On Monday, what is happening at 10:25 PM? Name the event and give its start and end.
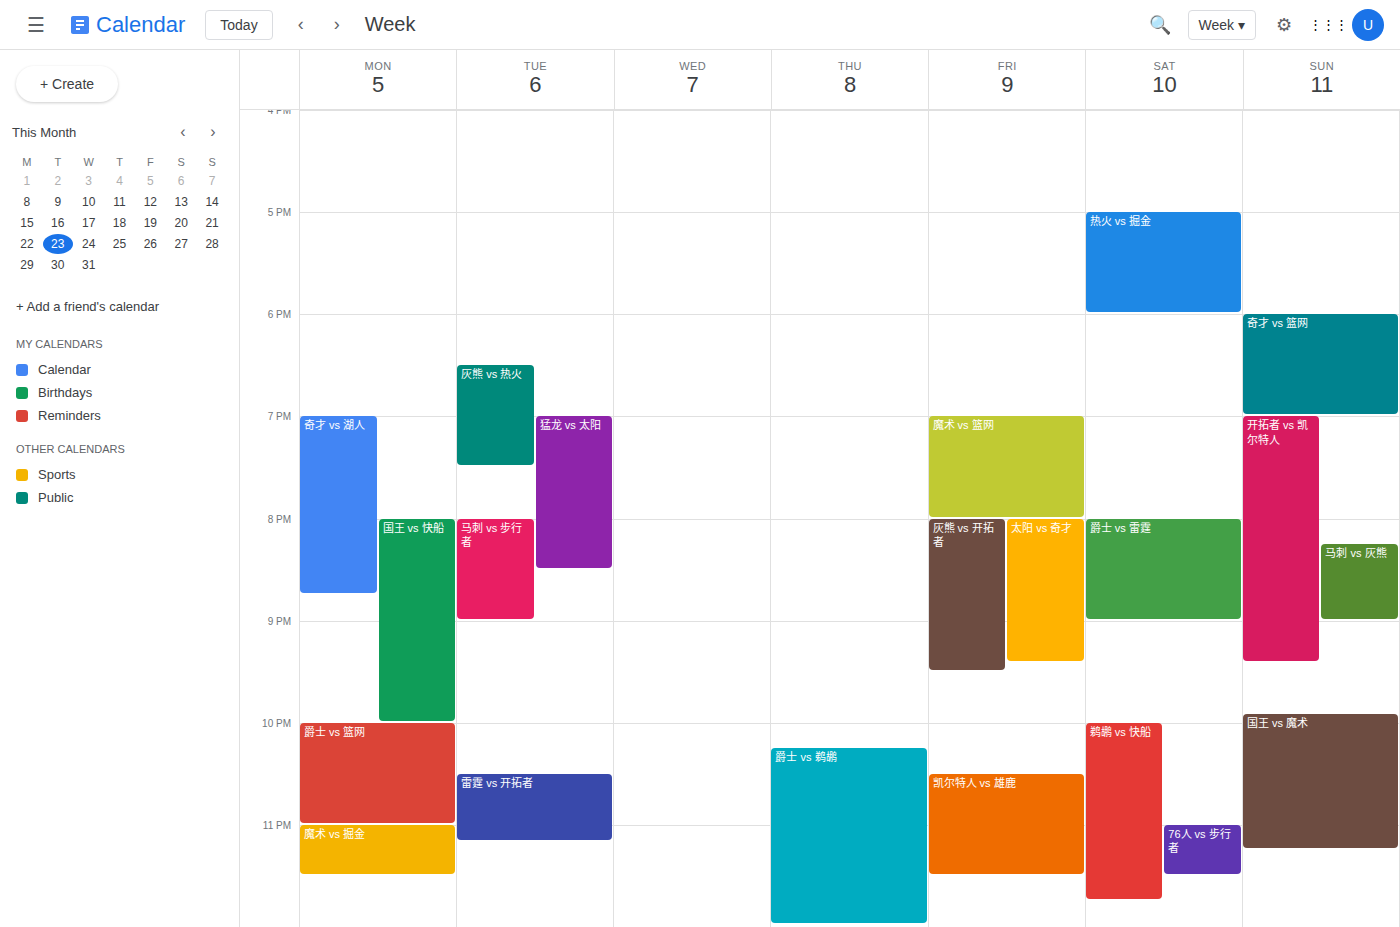
"爵士 vs 篮网", 10:00 PM to 11:00 PM